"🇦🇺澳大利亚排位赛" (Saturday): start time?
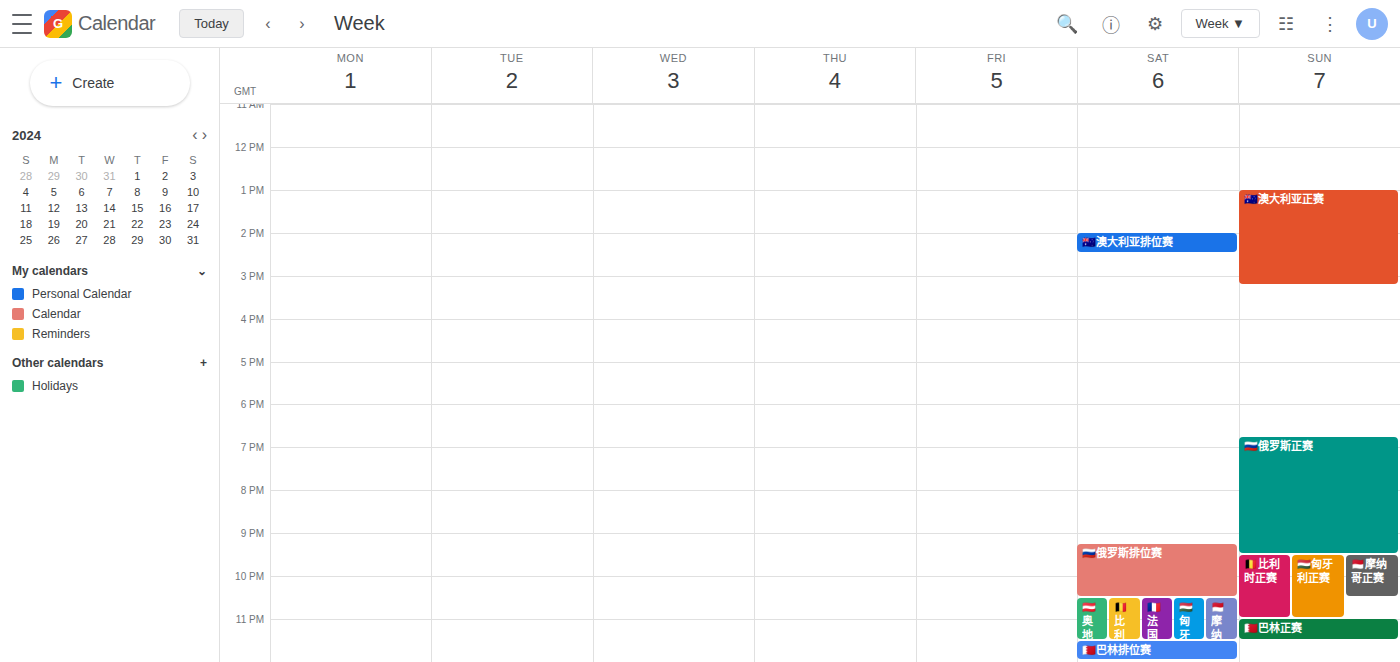
14:00